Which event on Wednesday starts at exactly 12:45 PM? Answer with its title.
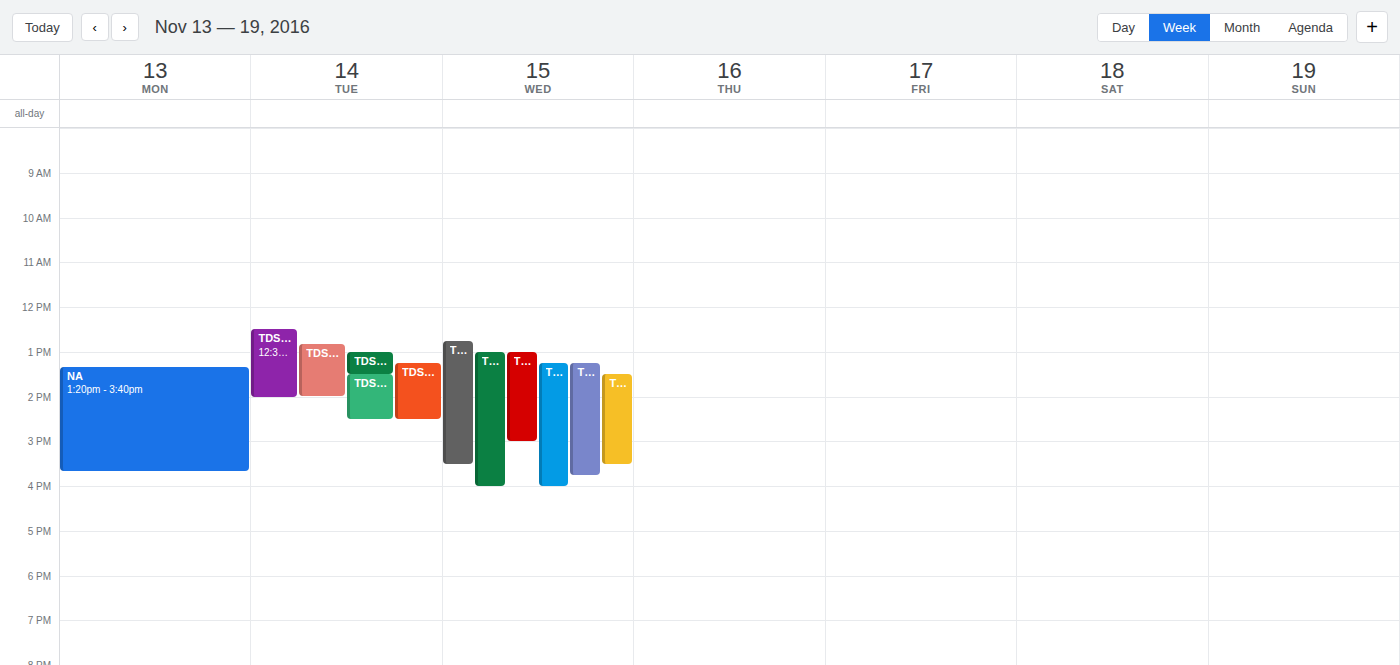
"TDS Practical 3: accessing"